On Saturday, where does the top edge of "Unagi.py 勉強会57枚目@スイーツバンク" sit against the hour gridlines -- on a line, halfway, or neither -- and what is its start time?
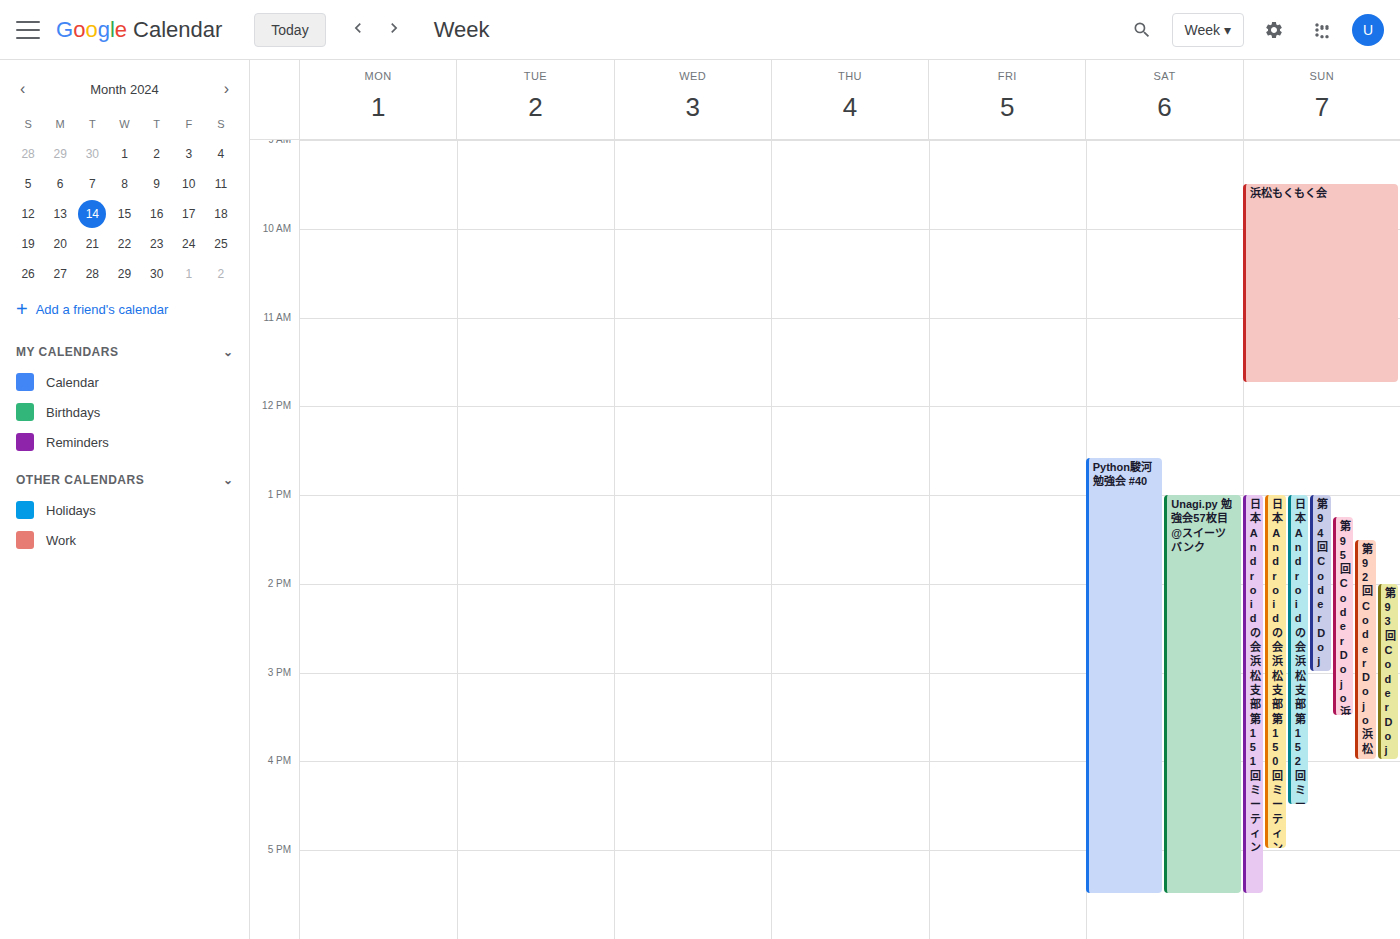
13:00 -- exactly on the 13:00 line.